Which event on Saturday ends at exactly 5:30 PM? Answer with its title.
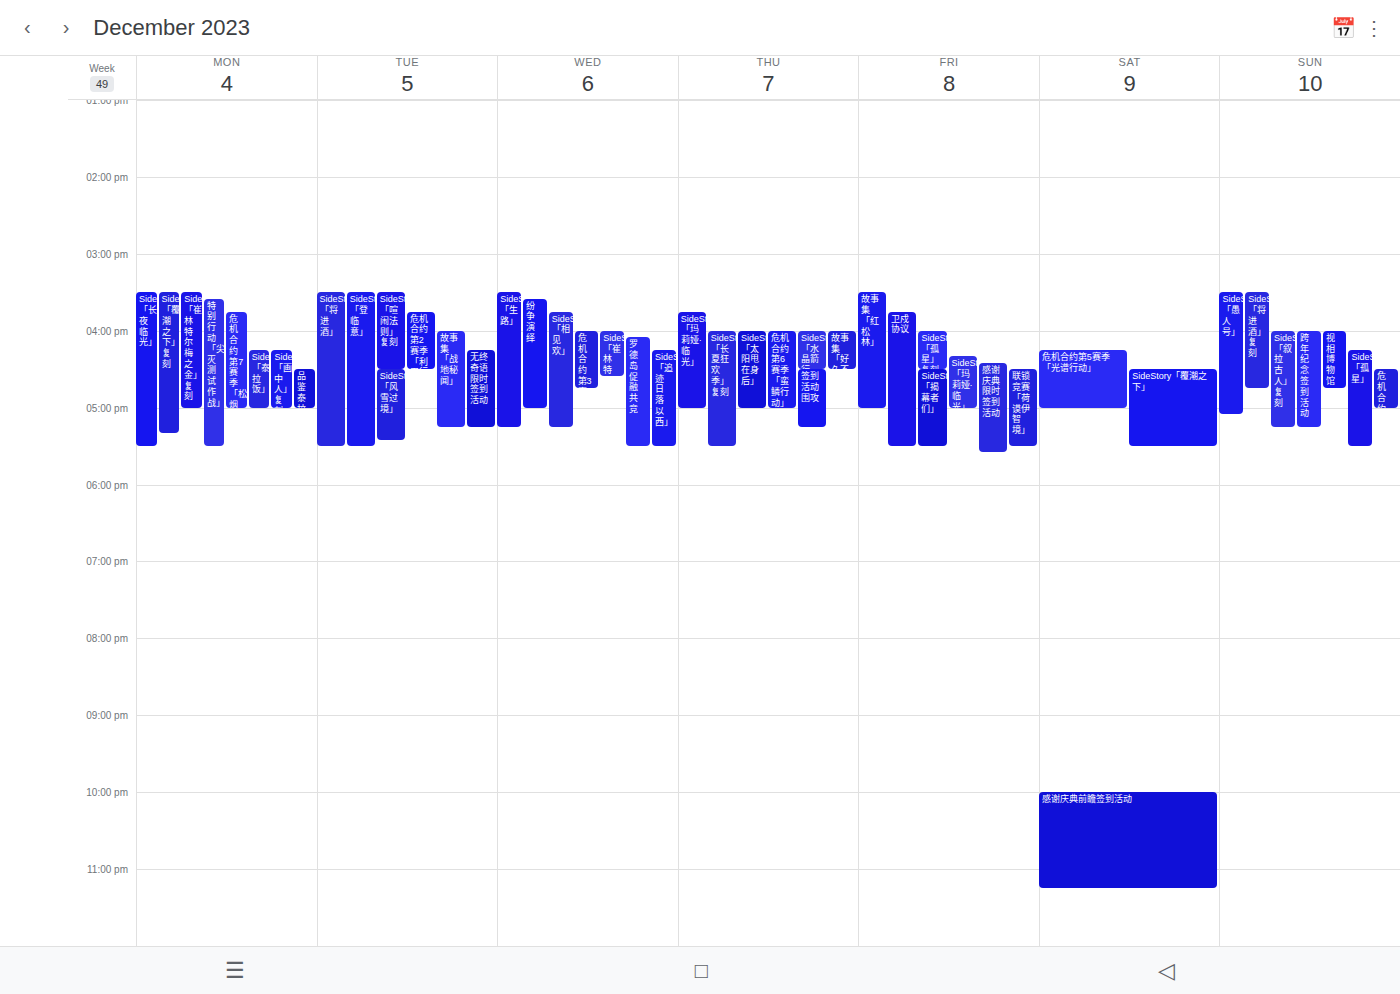
"SideStory「覆潮之下」"